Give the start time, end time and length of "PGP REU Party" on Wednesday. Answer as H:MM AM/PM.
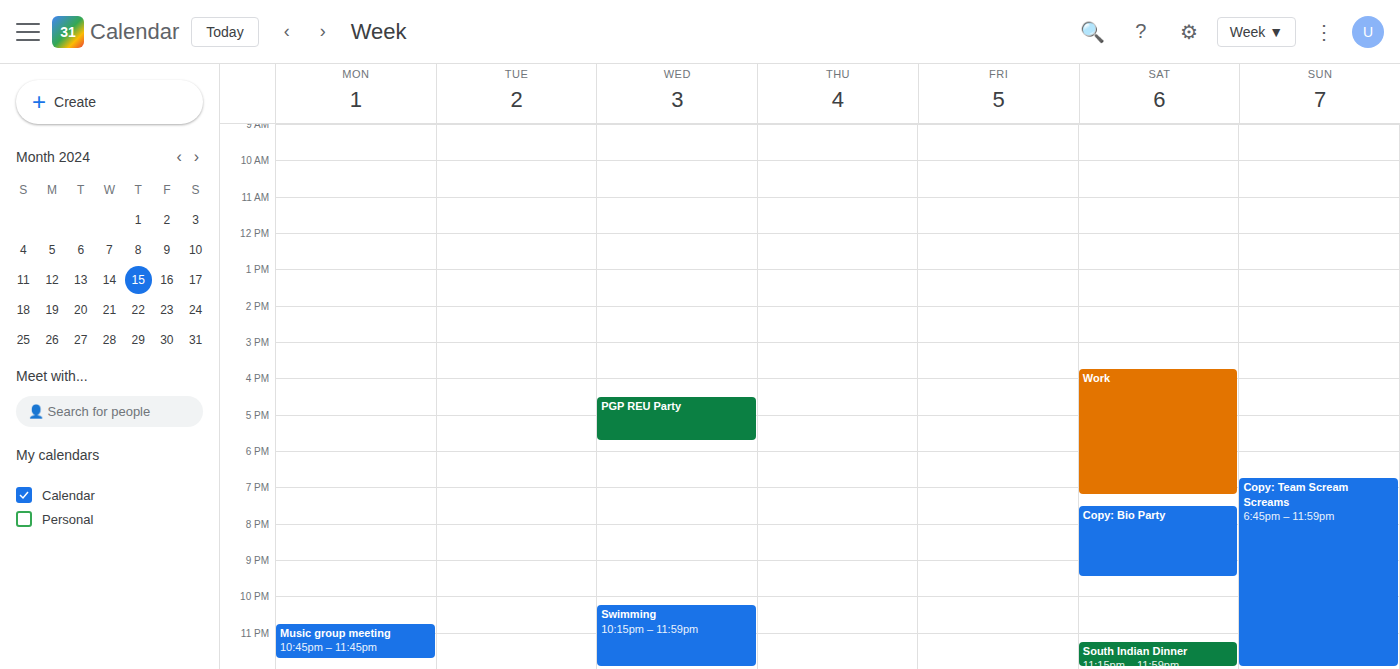
4:30 PM to 5:45 PM, 1 hour 15 minutes